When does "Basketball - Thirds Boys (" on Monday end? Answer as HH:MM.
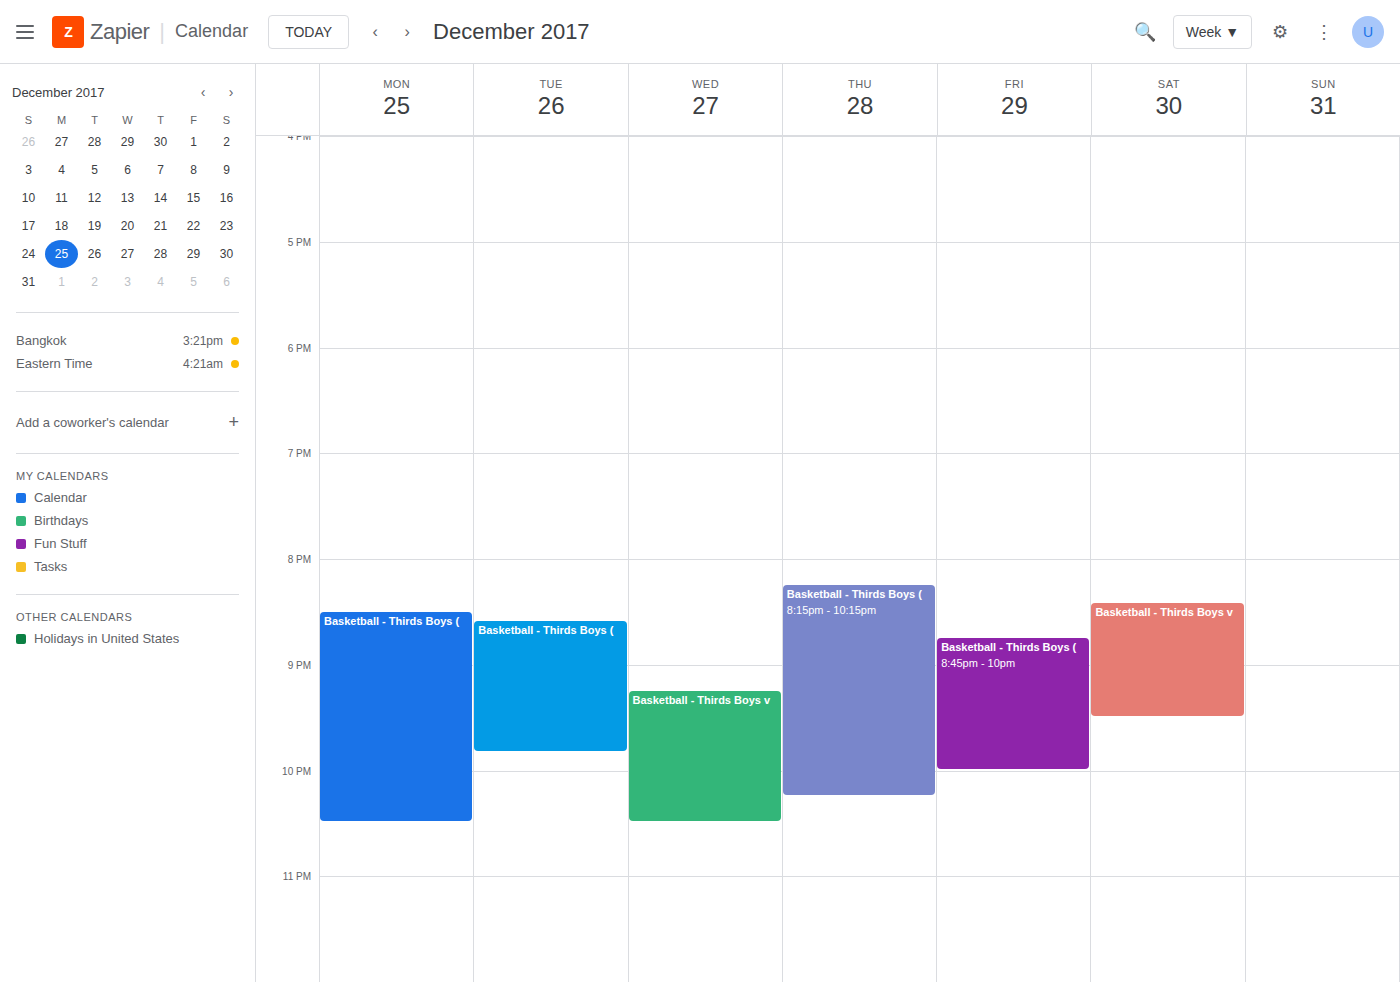
22:30